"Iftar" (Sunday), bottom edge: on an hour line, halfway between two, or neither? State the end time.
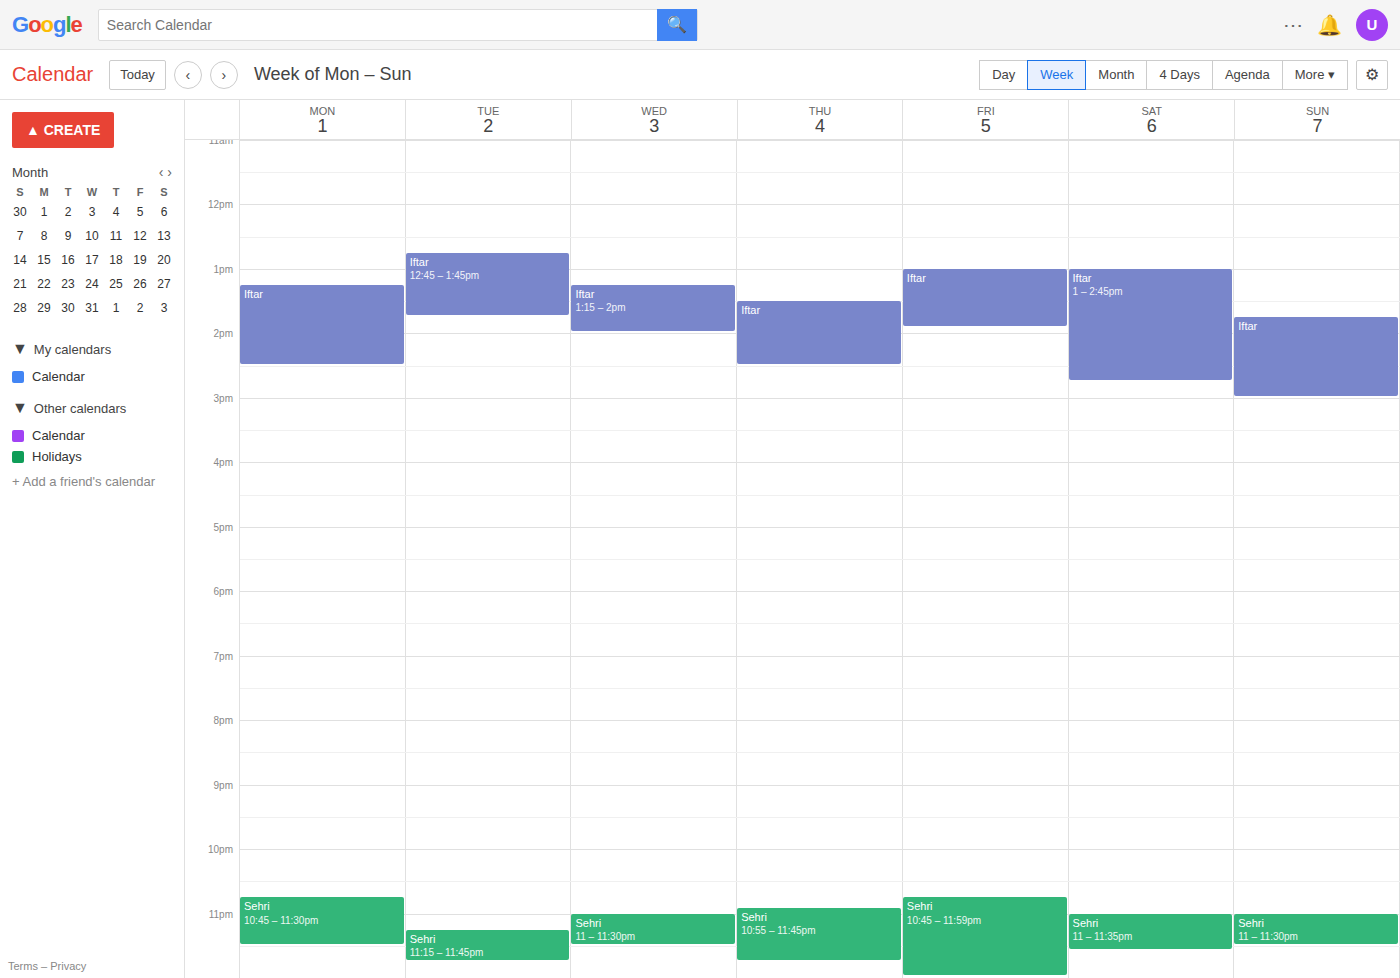
15:00 -- exactly on the 15:00 line.